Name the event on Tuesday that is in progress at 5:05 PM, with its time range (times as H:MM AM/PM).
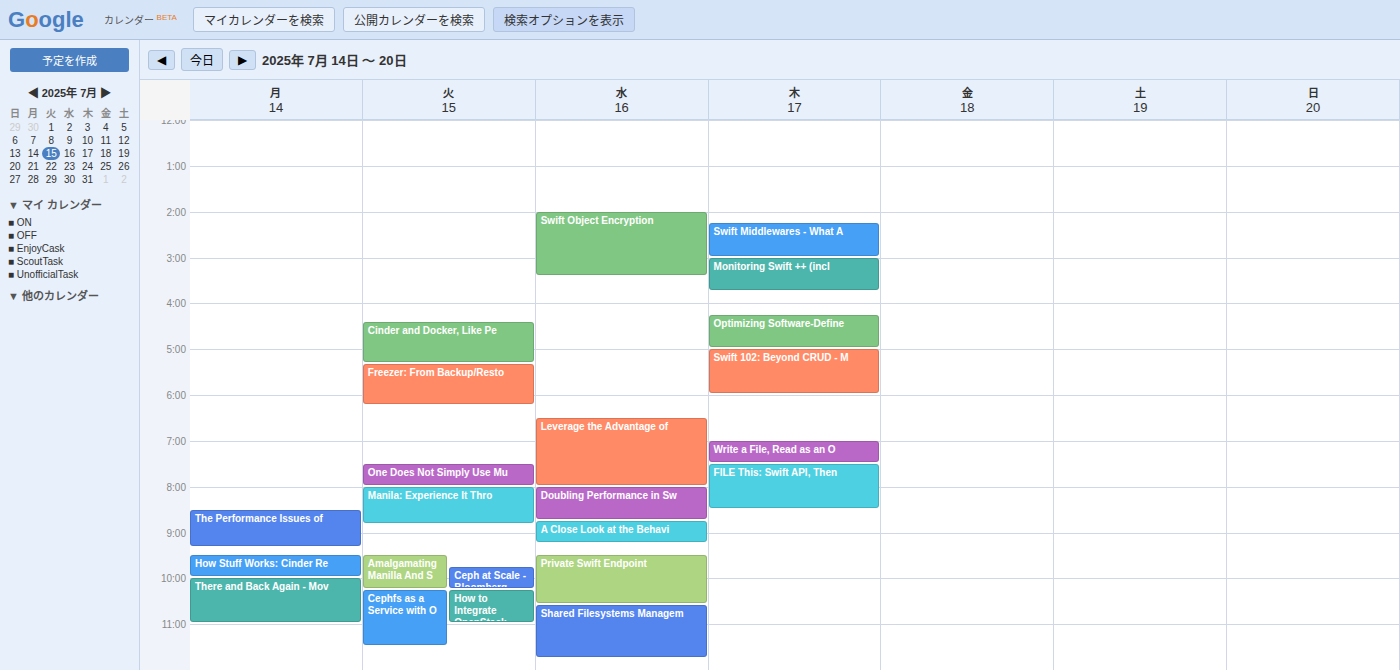
"Cinder and Docker, Like Pe", 4:25 PM to 5:20 PM